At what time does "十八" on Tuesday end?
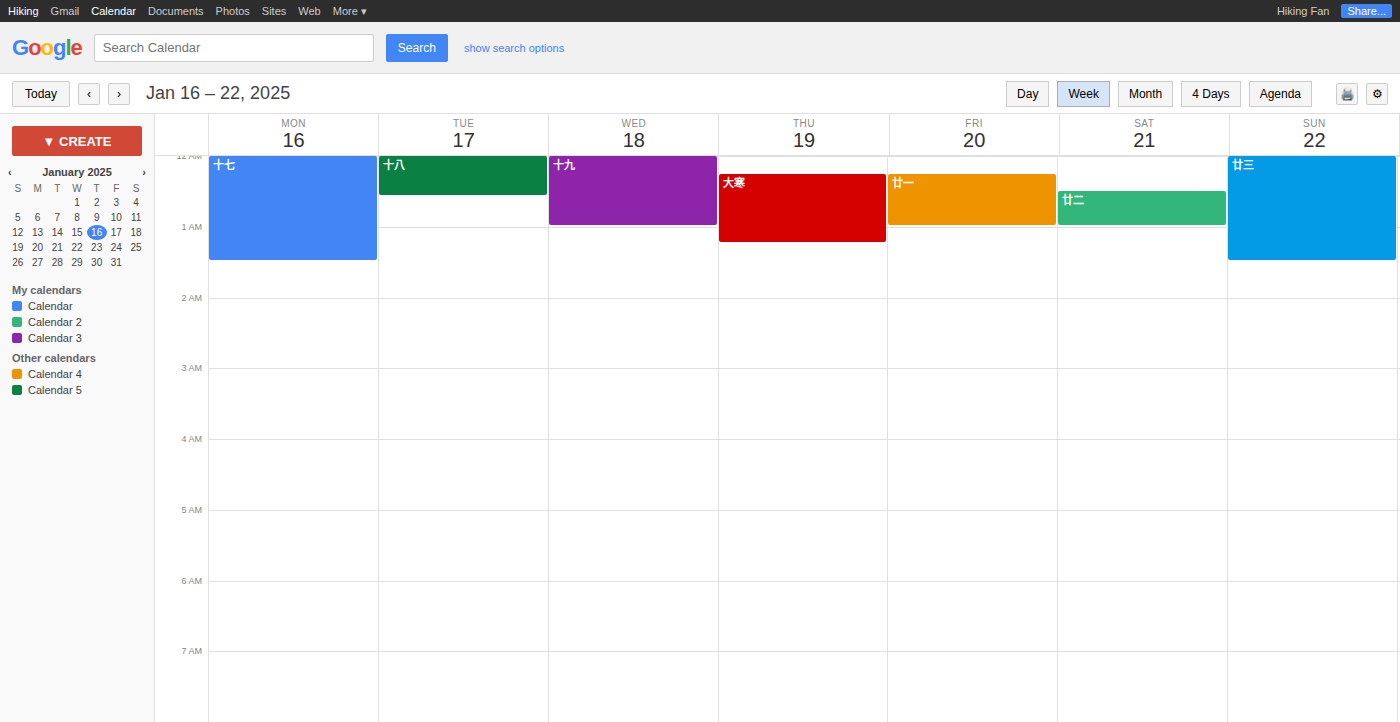
12:35 AM